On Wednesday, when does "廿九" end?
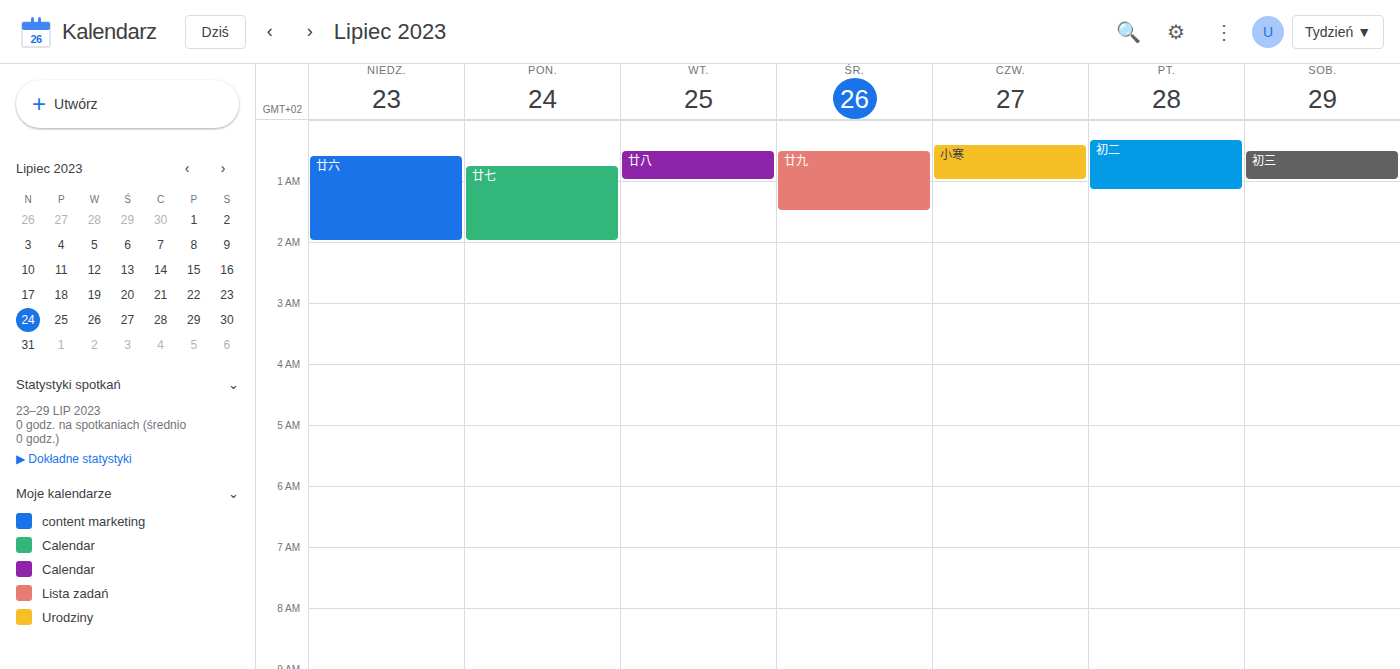
1:30 AM